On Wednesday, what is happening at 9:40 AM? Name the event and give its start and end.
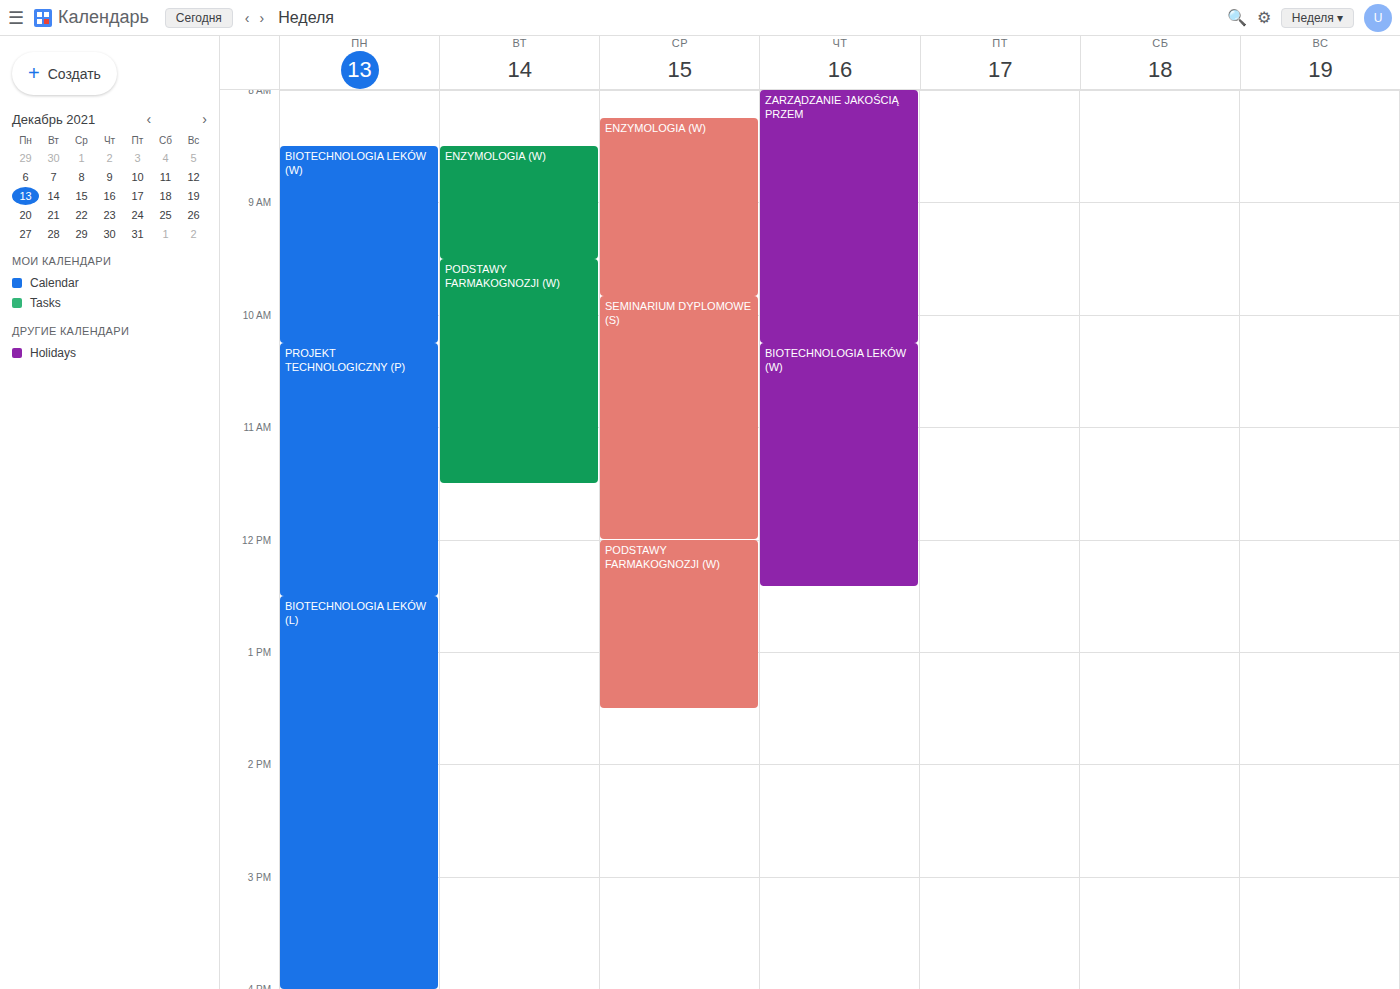
"ENZYMOLOGIA (W)", 8:15 AM to 9:50 AM